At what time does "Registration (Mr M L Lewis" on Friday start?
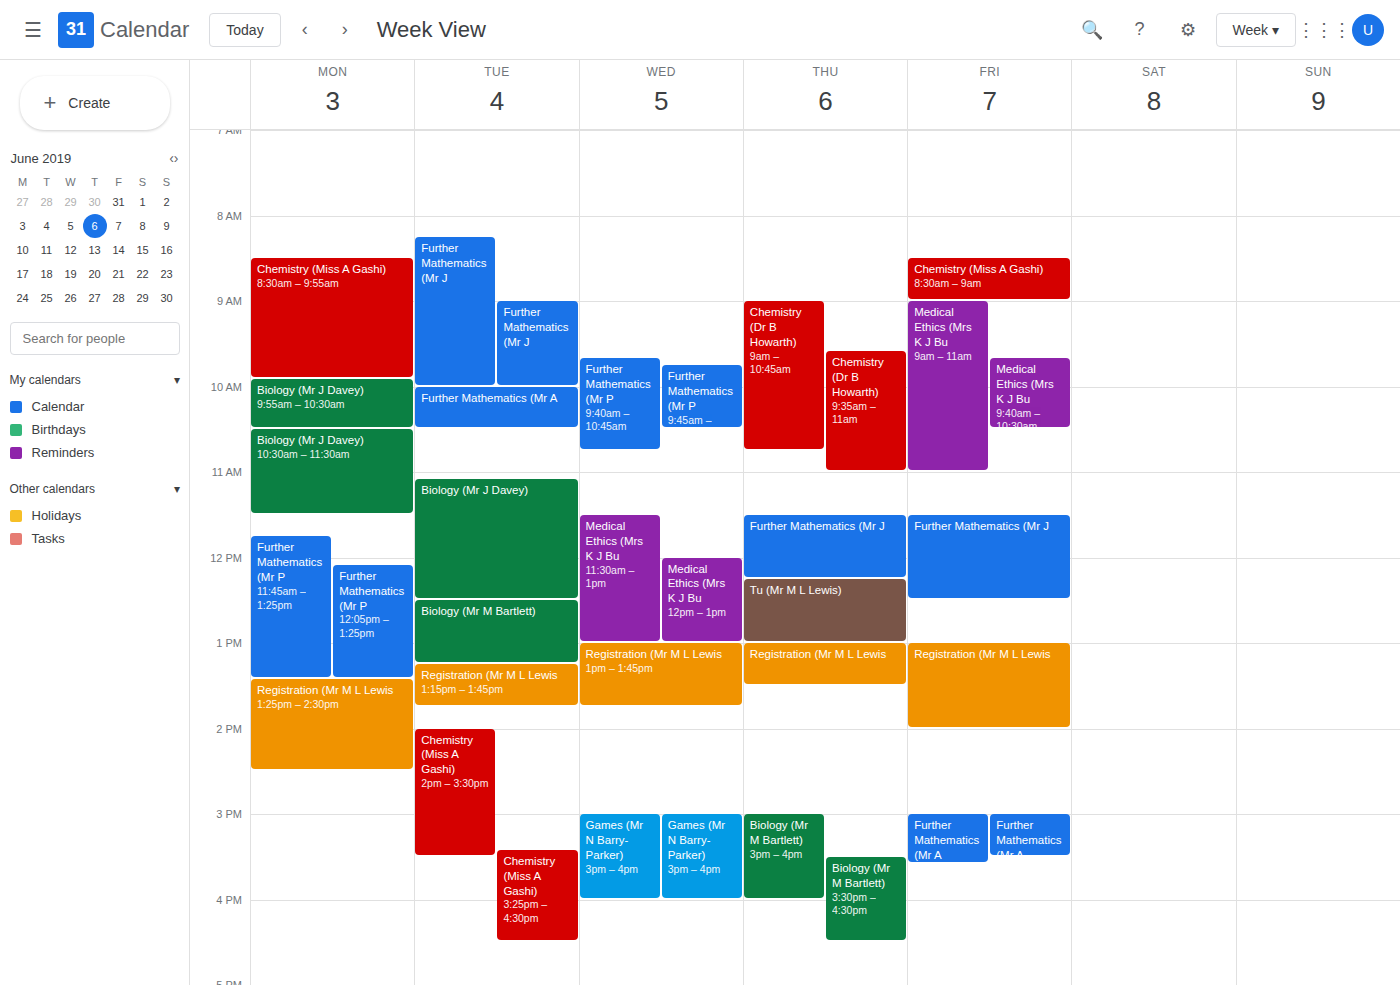
1:00 PM